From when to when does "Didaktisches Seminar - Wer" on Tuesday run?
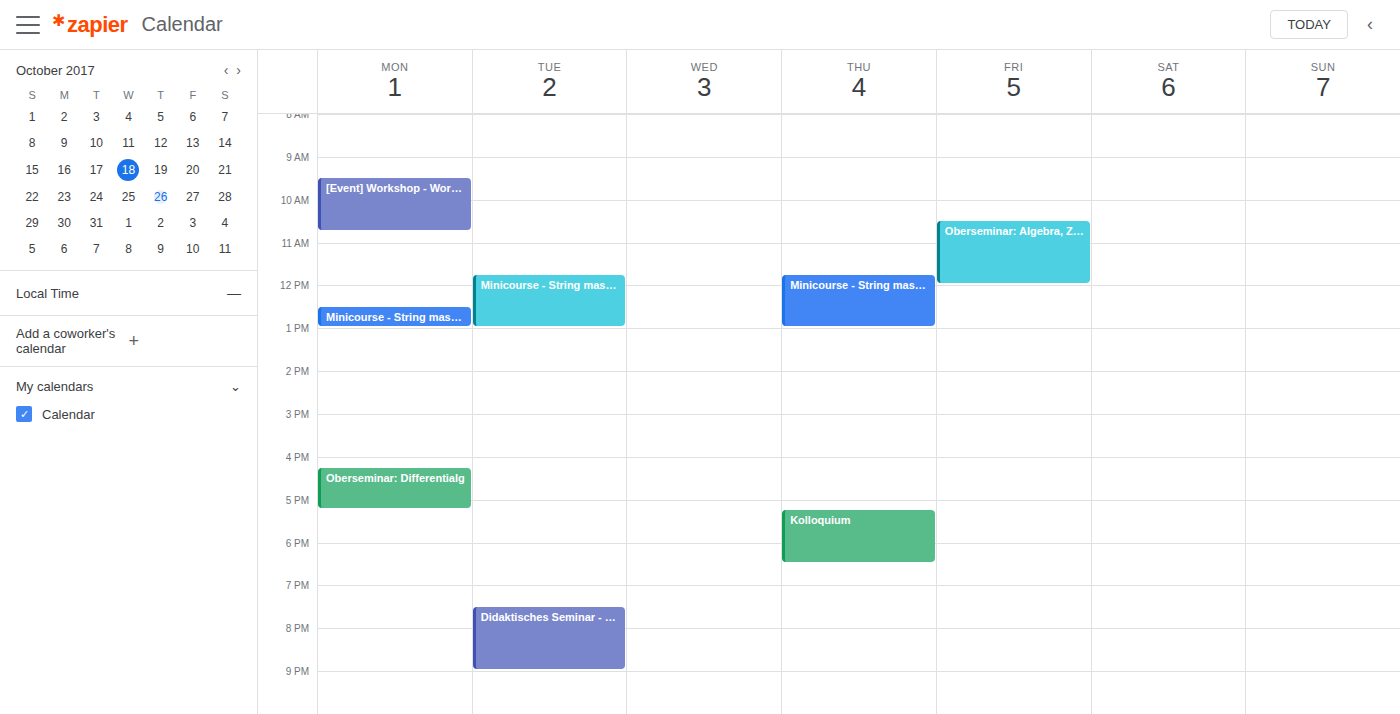
19:30 to 21:00